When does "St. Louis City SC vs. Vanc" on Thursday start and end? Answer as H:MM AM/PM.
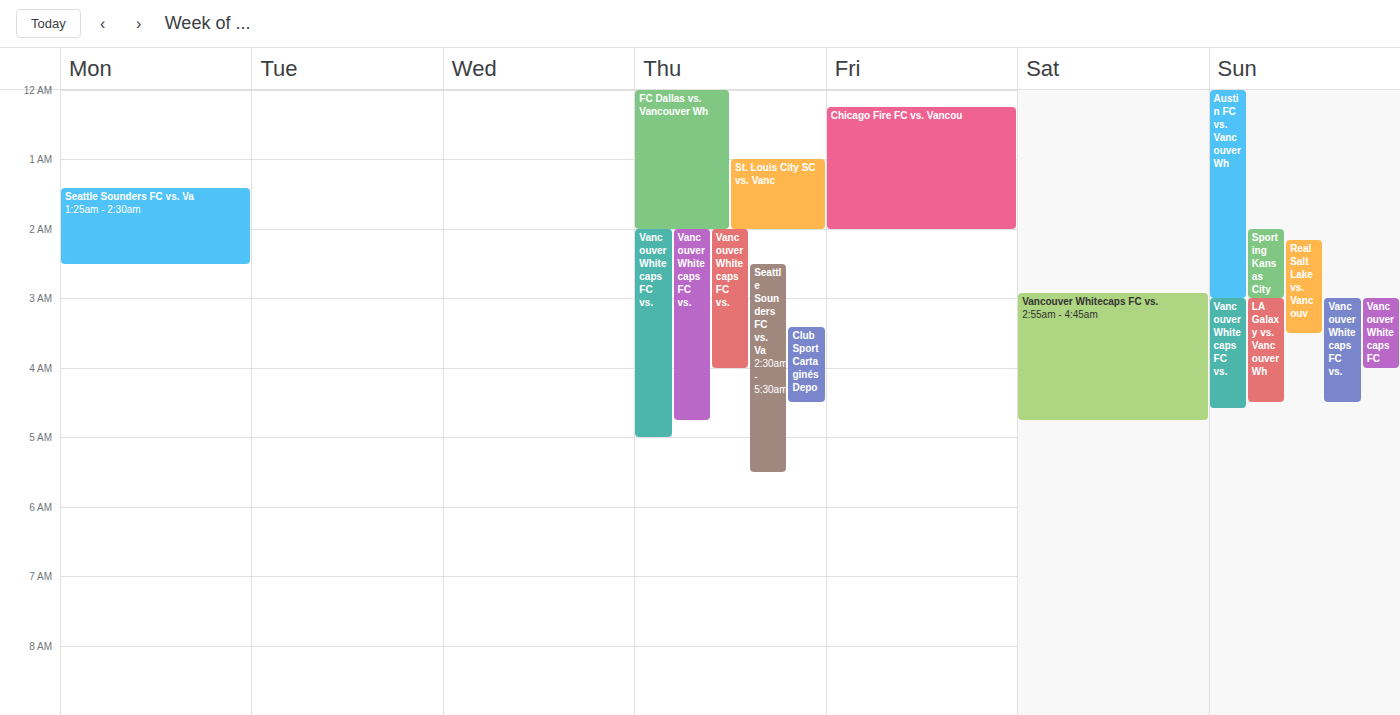
1:00 AM to 2:00 AM